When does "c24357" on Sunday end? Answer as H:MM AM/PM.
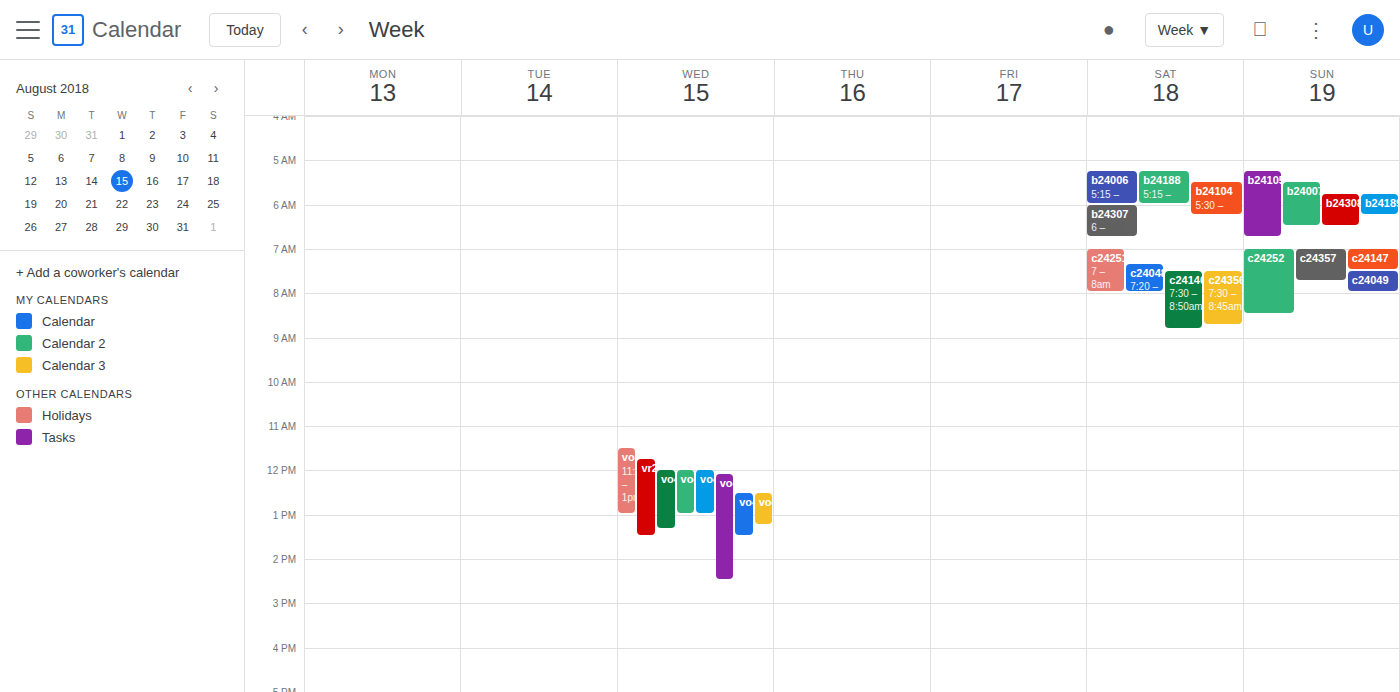
7:45 AM